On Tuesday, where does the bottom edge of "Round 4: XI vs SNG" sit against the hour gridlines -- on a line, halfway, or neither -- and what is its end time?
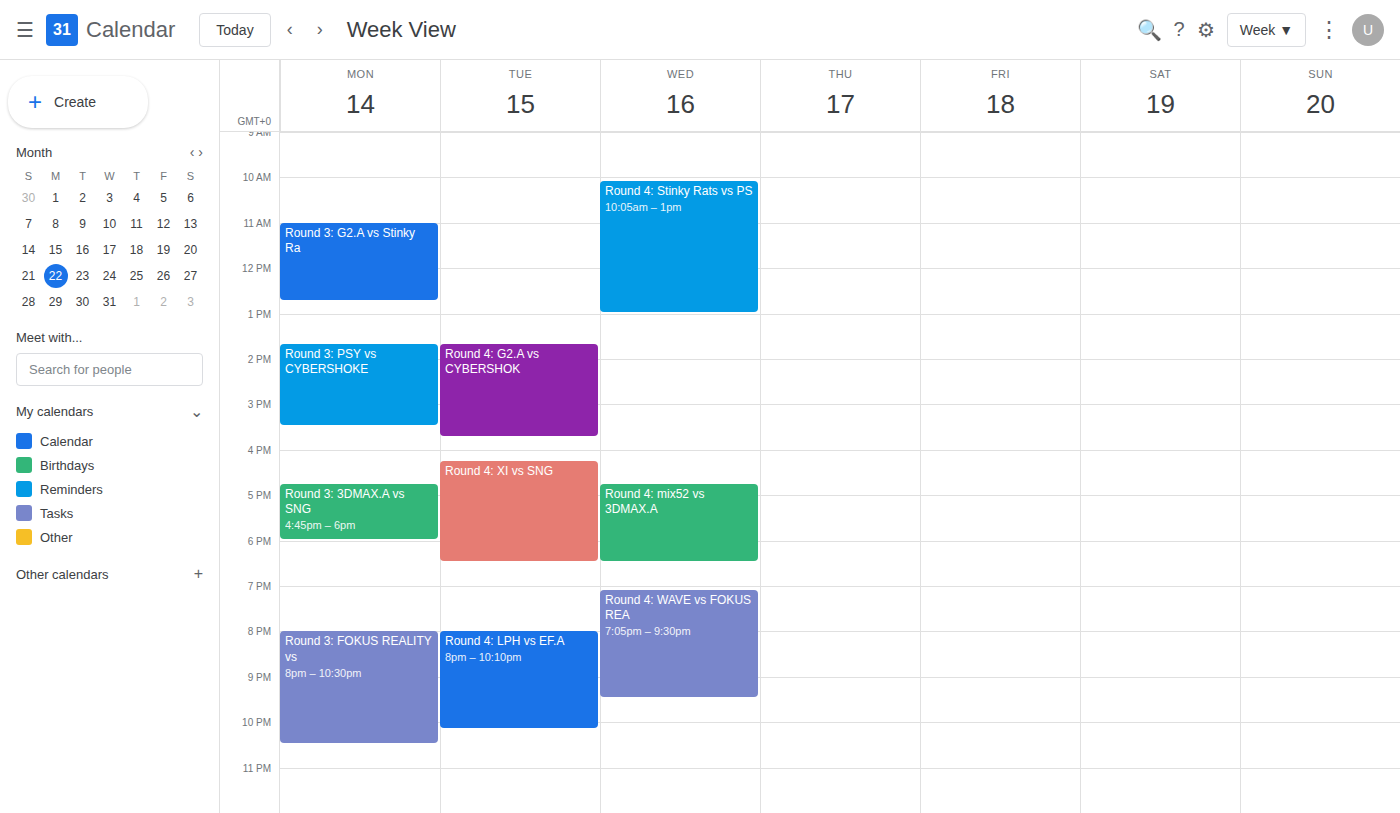
6:30 PM -- halfway between the 6 PM and 7 PM lines.